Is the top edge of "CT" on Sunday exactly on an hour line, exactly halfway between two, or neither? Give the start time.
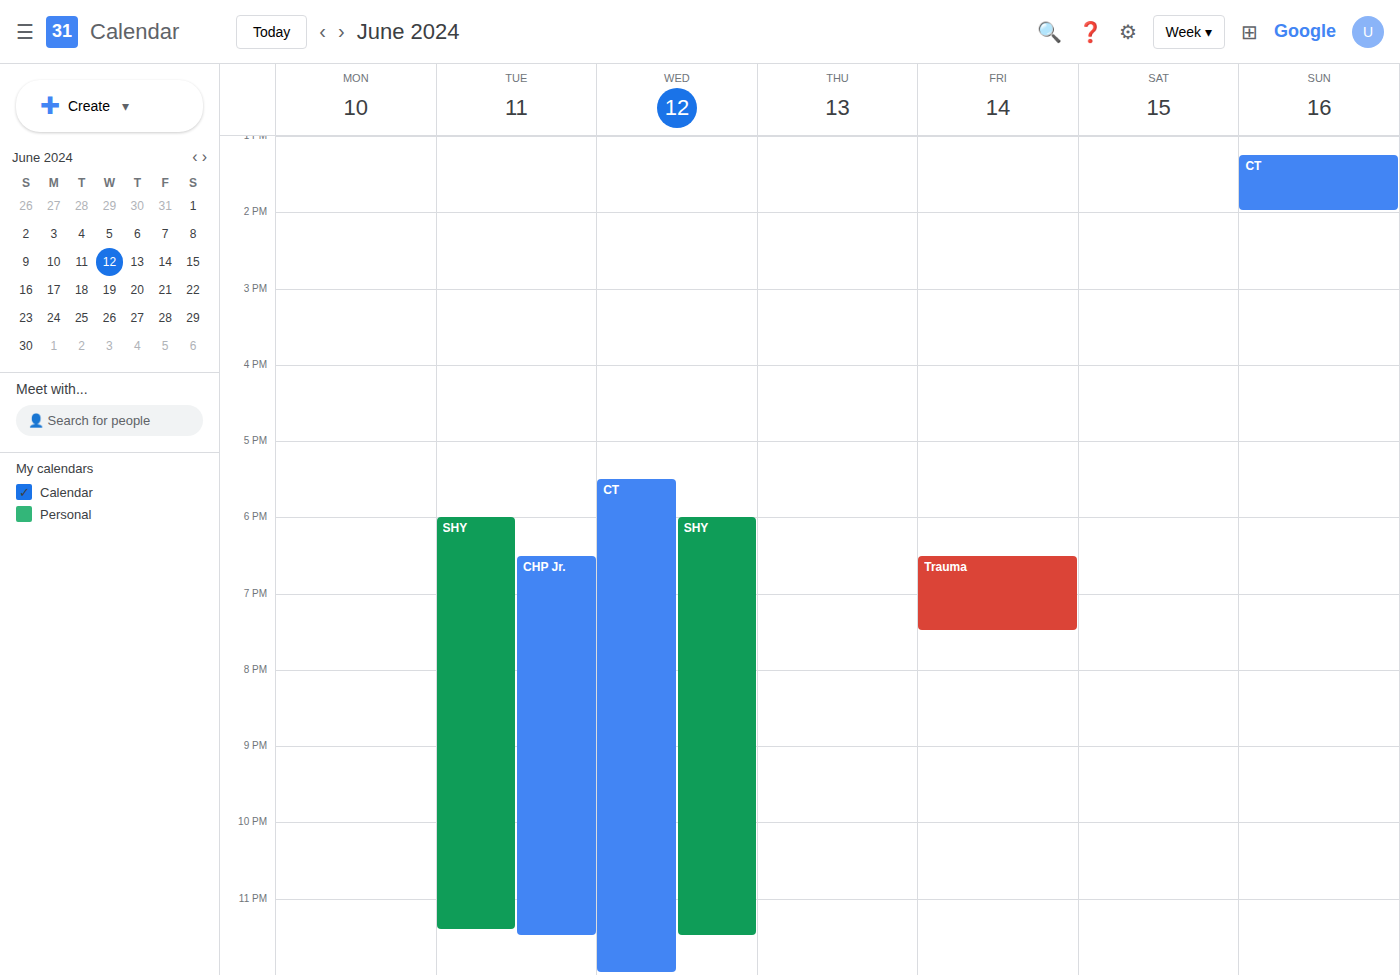
13:15 -- neither: a quarter of the way from the 13:00 line to the 14:00 line.